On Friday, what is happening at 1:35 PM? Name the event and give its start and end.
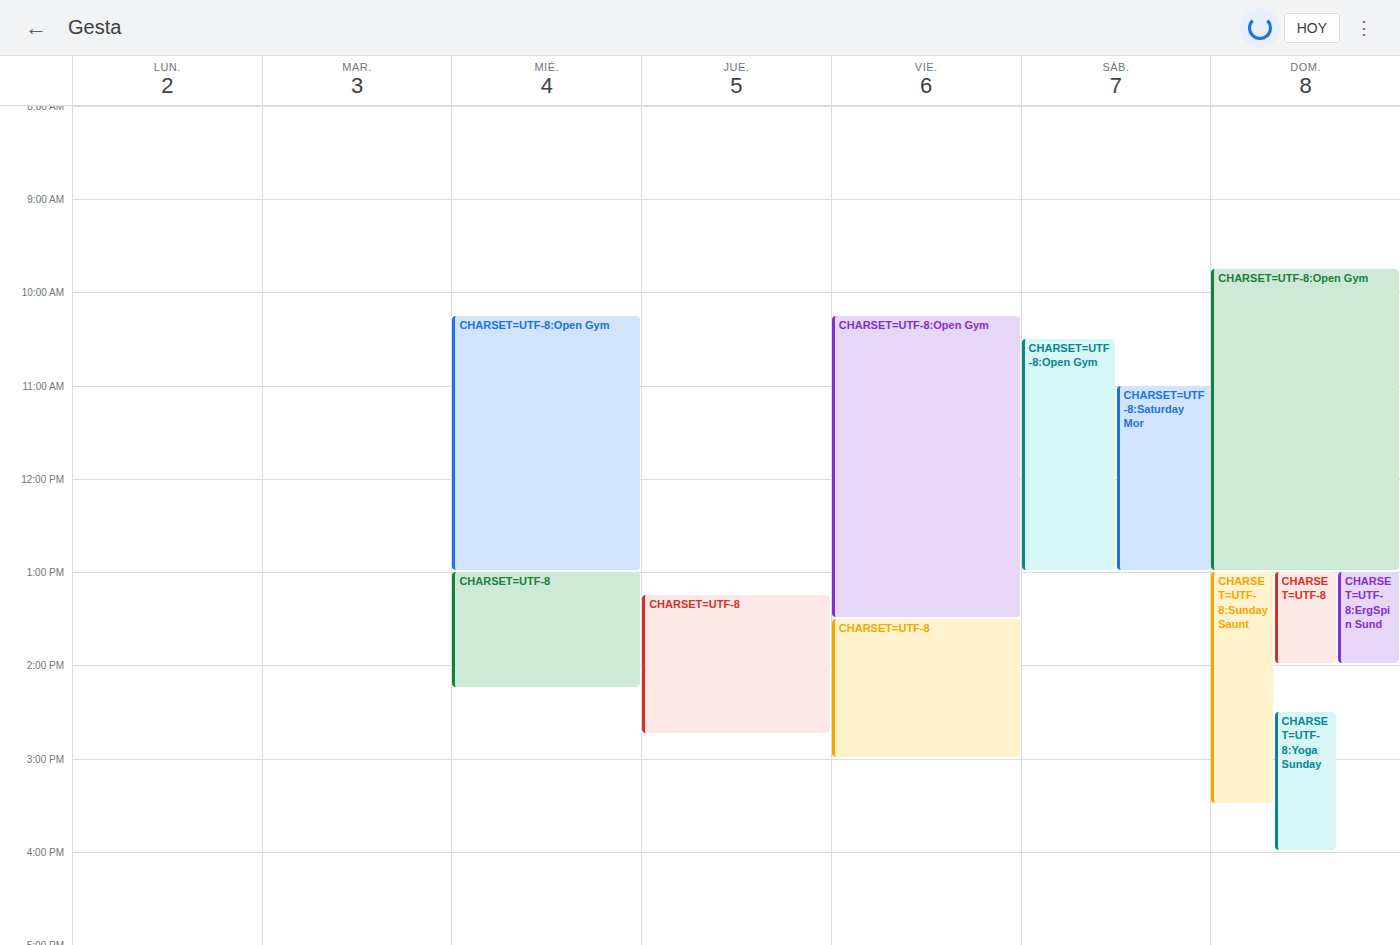
"CHARSET=UTF-8", 1:30 PM to 3:00 PM